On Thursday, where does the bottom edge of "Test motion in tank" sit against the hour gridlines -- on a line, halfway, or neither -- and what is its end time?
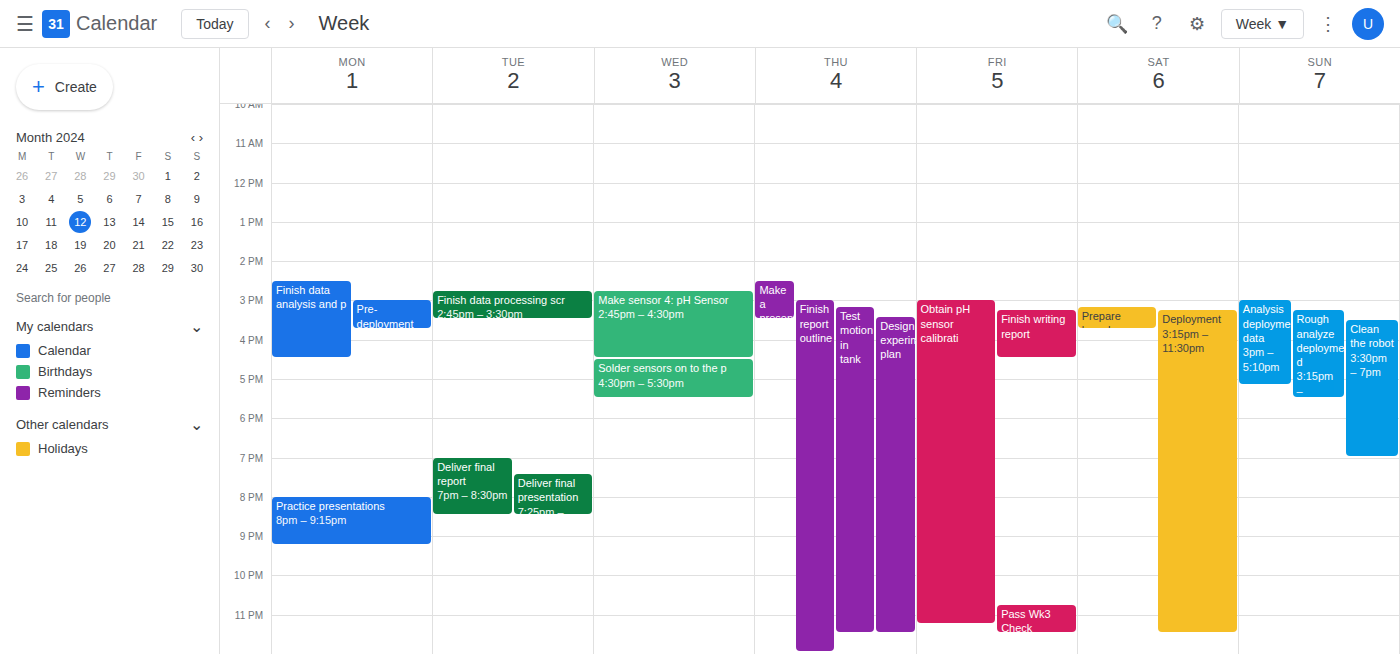
23:30 -- halfway between the 23:00 and 24:00 lines.